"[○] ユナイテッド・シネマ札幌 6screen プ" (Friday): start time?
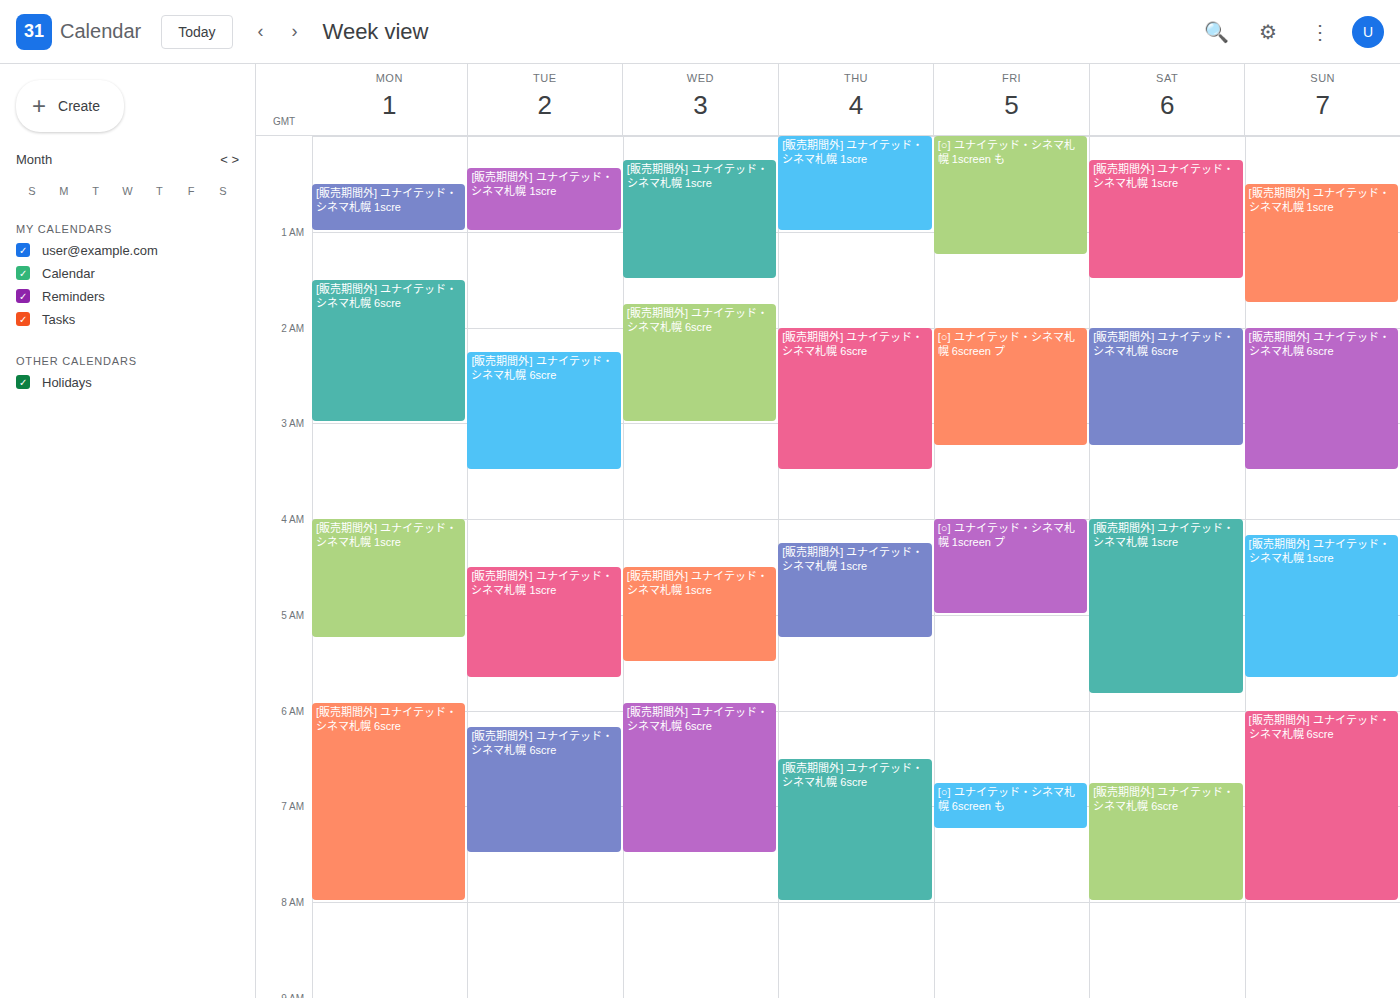
2:00 AM